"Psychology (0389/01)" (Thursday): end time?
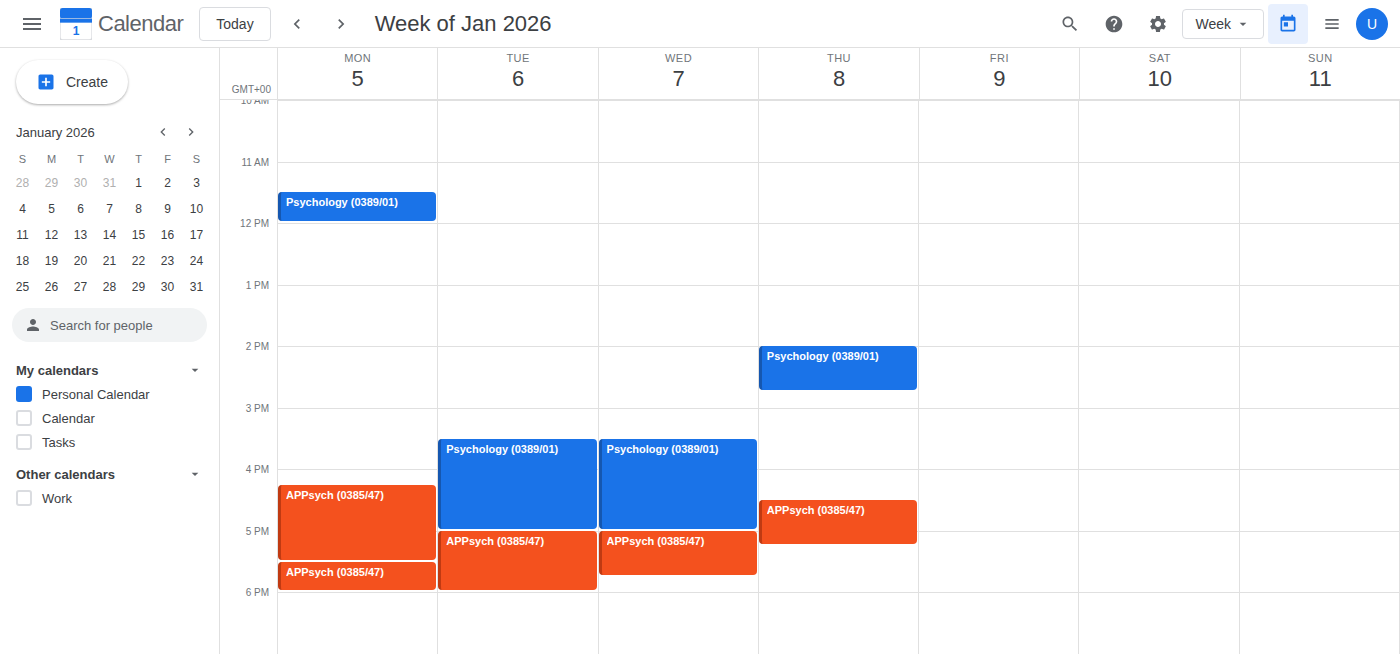
2:45 PM